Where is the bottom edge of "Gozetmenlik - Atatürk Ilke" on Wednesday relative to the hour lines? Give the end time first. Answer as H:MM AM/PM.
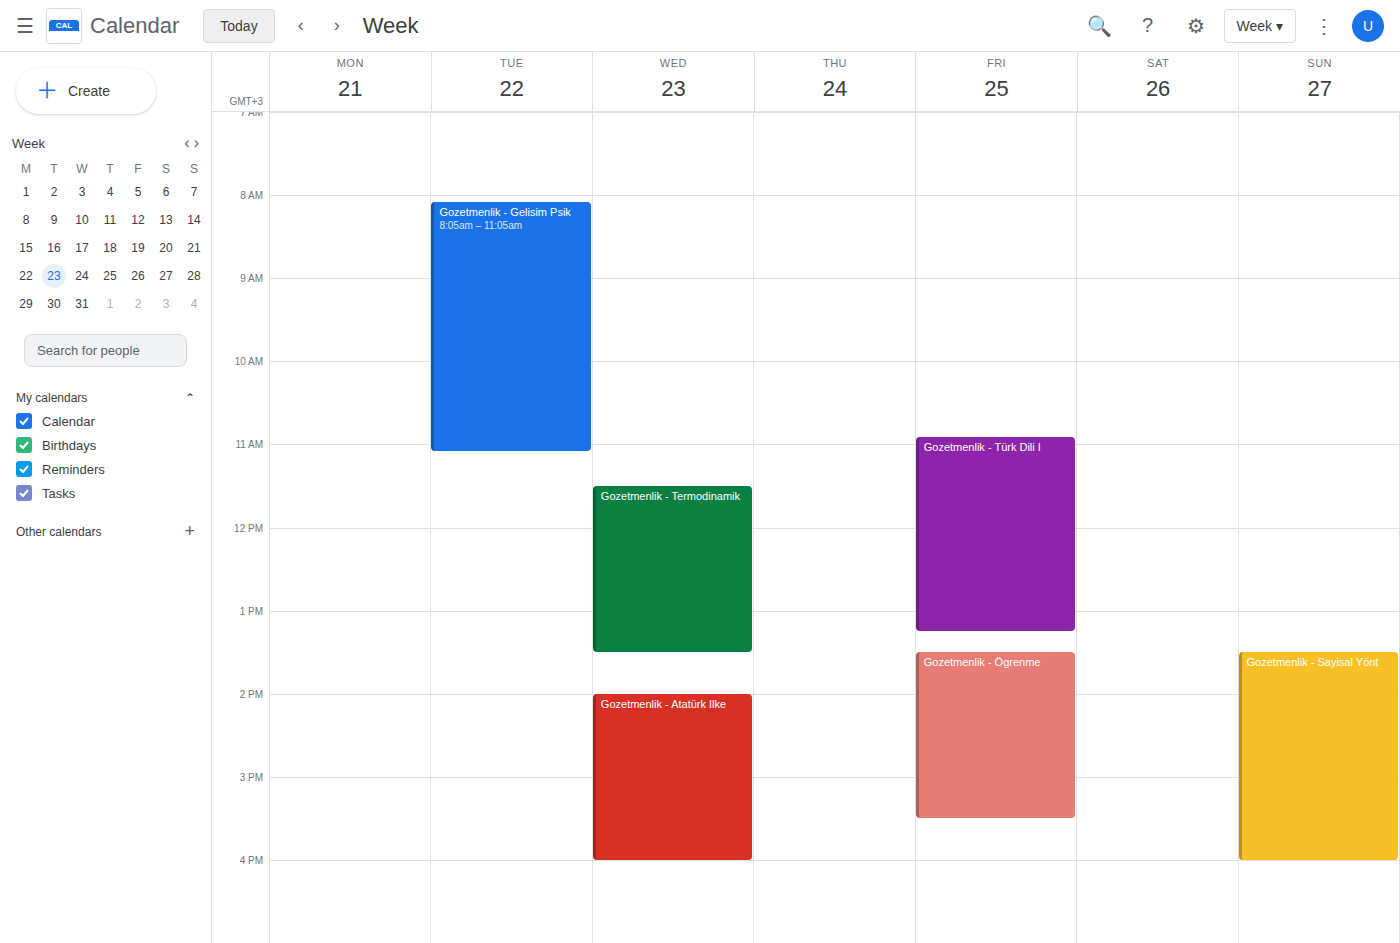
4:00 PM -- exactly on the 4 PM line.